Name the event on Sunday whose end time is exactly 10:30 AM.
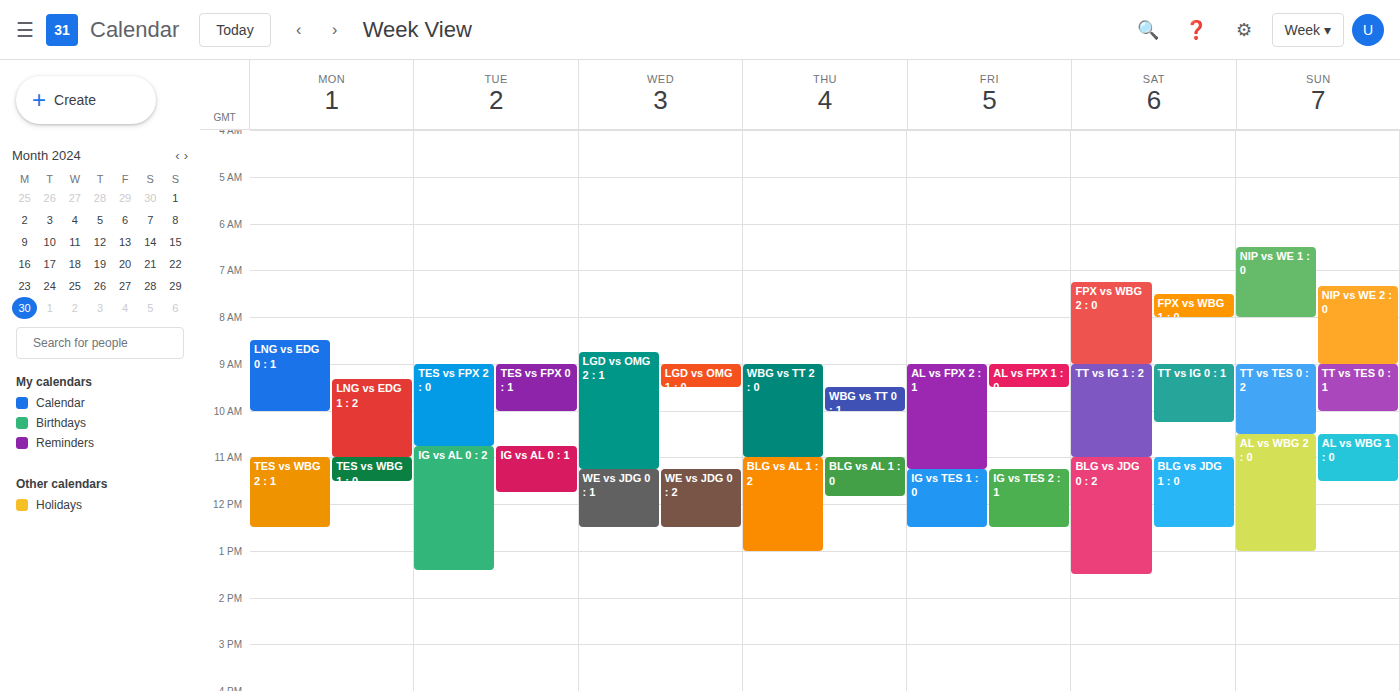
"TT vs TES 0 : 2"